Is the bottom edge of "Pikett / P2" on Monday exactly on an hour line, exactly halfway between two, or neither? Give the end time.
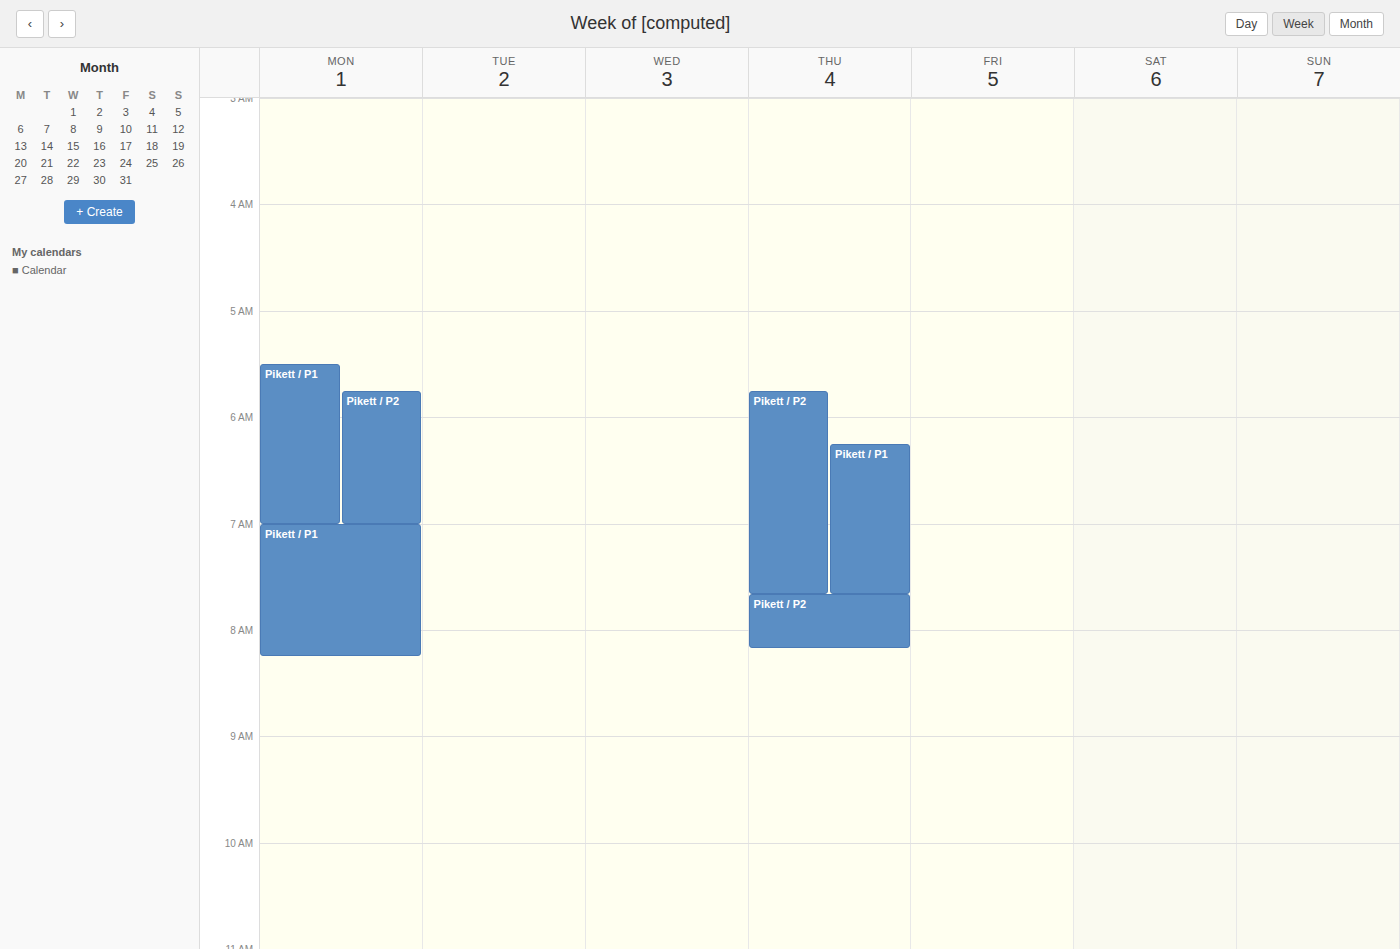
7:00 AM -- exactly on the 7 AM line.